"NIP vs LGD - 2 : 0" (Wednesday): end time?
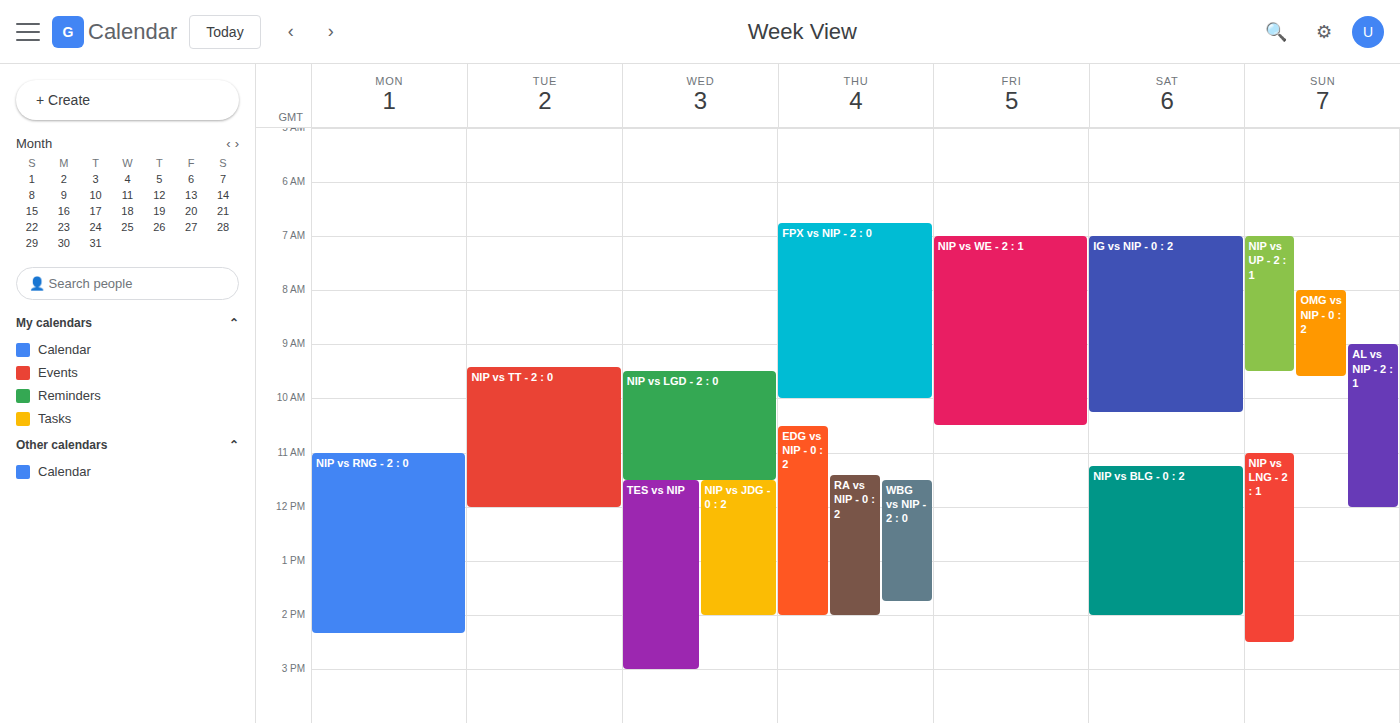
11:30 AM